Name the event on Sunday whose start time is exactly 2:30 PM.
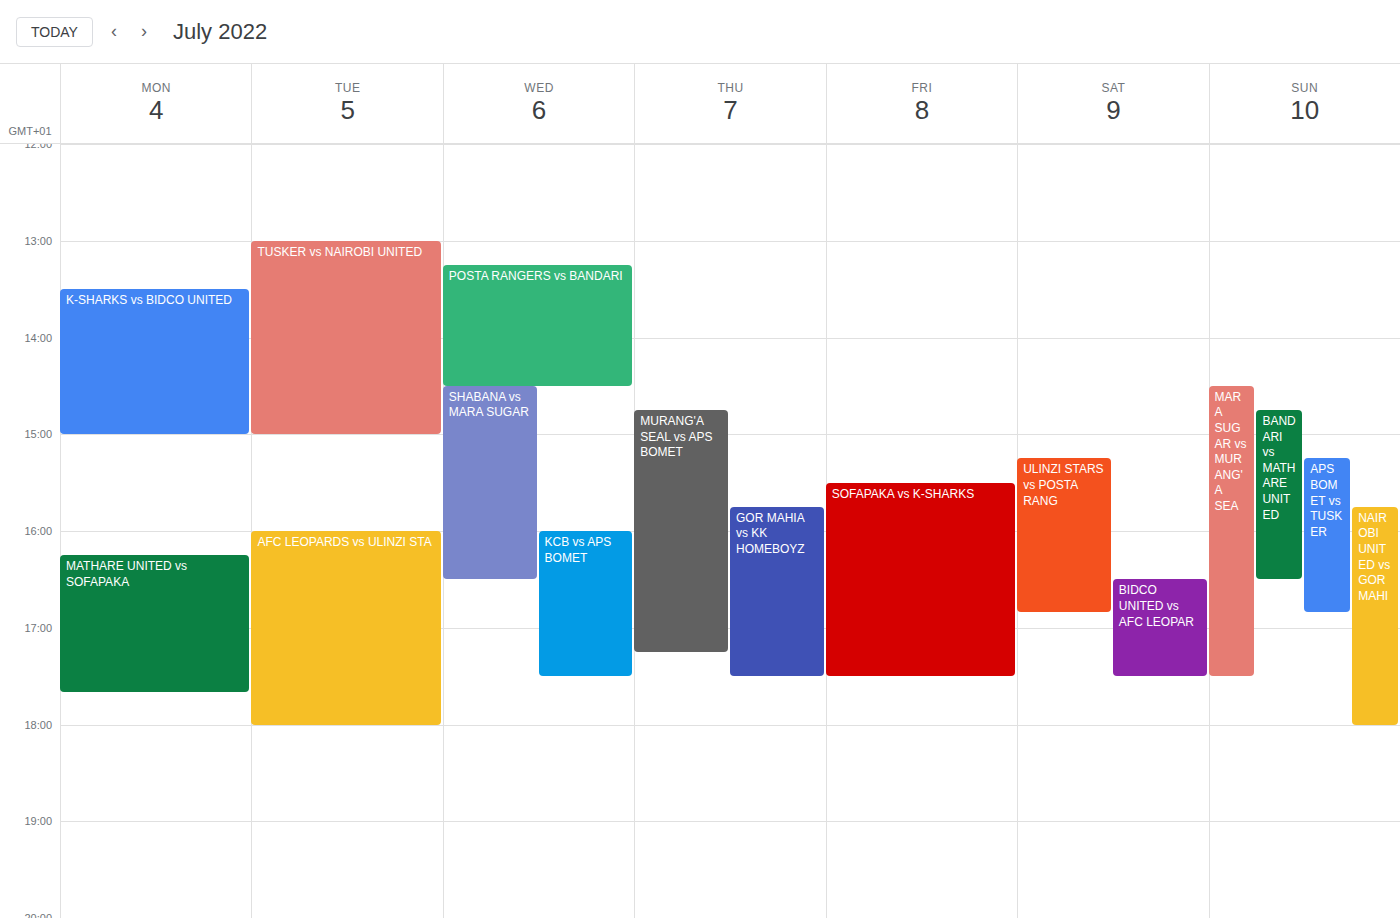
"MARA SUGAR vs MURANG'A SEA"